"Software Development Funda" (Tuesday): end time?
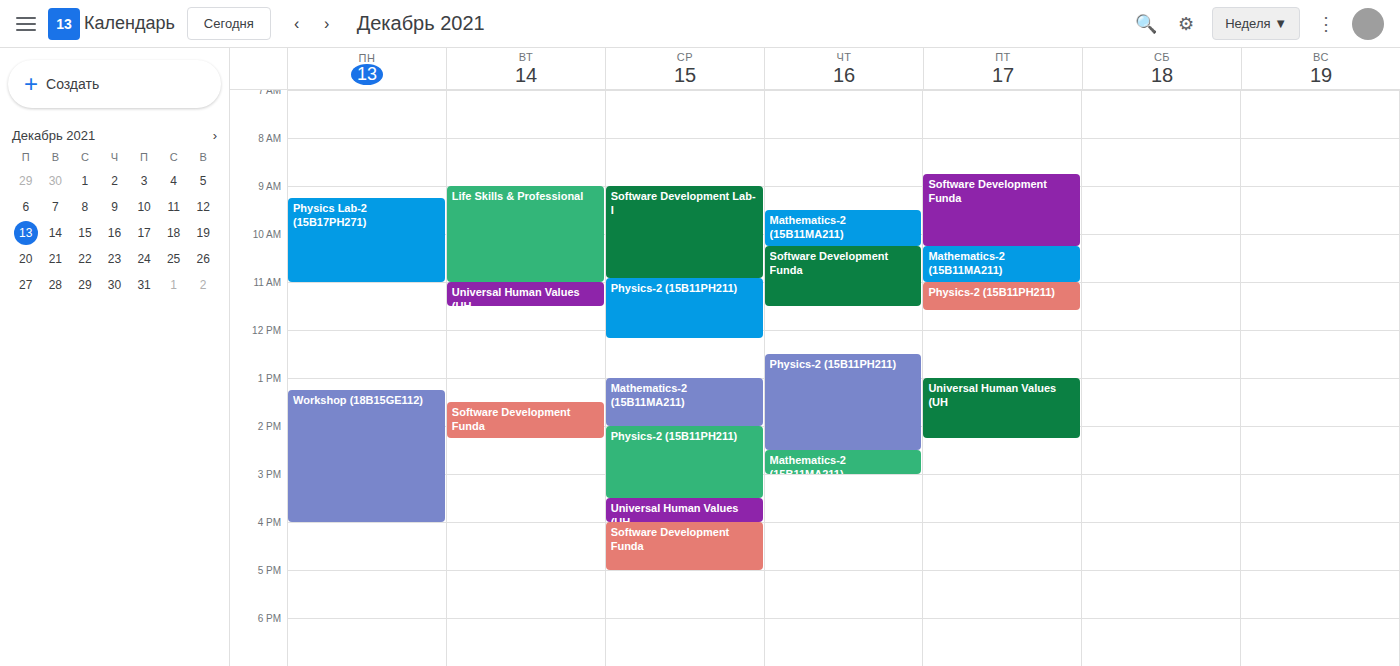
2:15 PM